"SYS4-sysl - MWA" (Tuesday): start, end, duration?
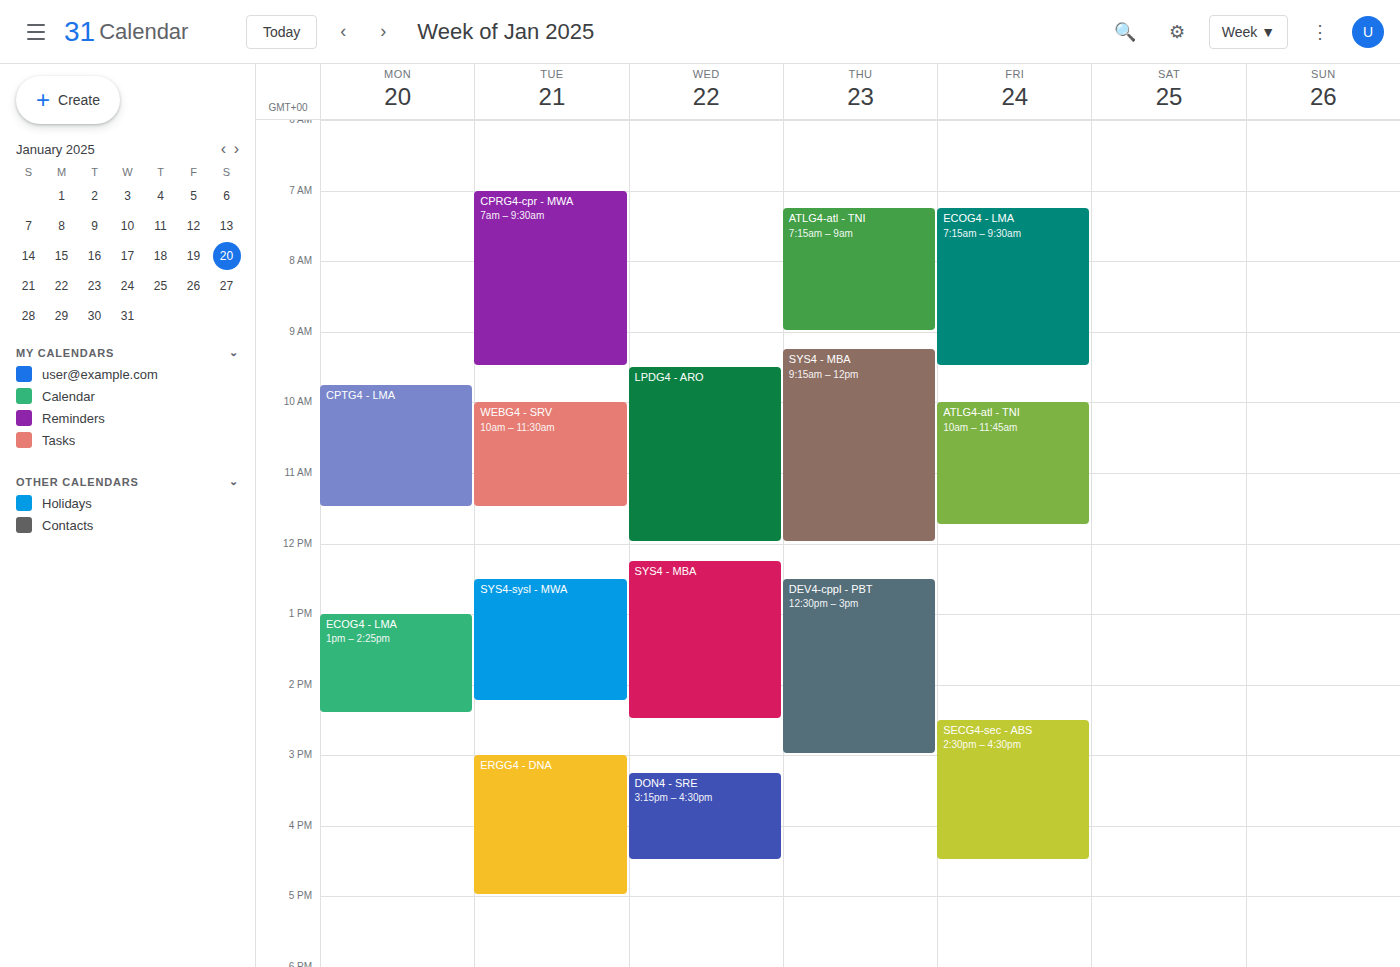
12:30 PM to 2:15 PM, 1 hour 45 minutes